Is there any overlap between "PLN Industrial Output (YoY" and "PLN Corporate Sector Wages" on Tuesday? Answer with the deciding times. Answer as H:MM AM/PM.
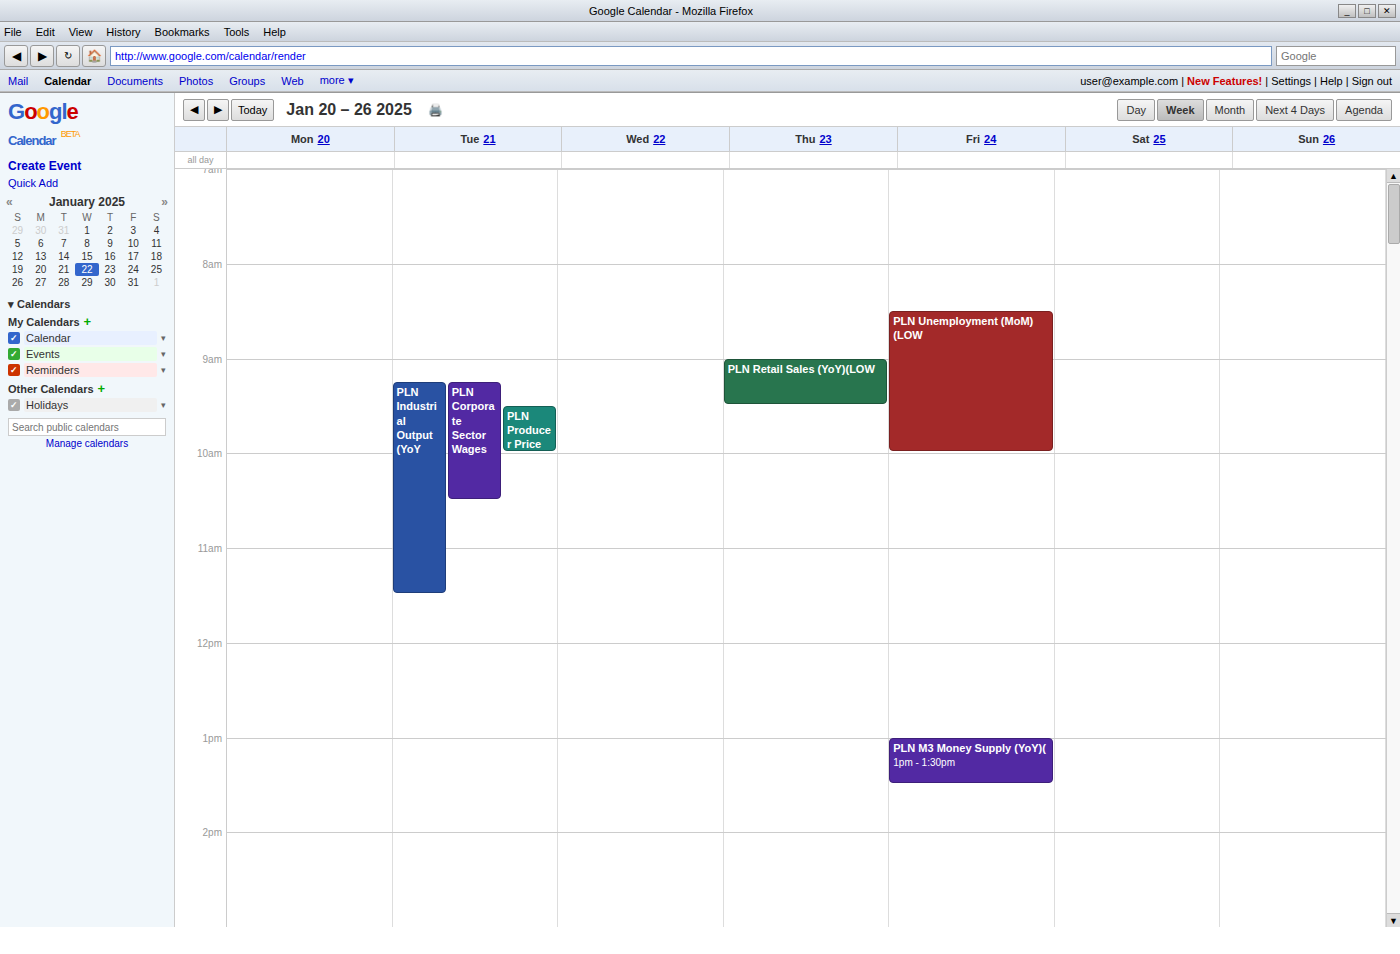
"PLN Corporate Sector Wages" runs 9:15 AM to 10:30 AM, inside "PLN Industrial Output (YoY" -- they overlap.